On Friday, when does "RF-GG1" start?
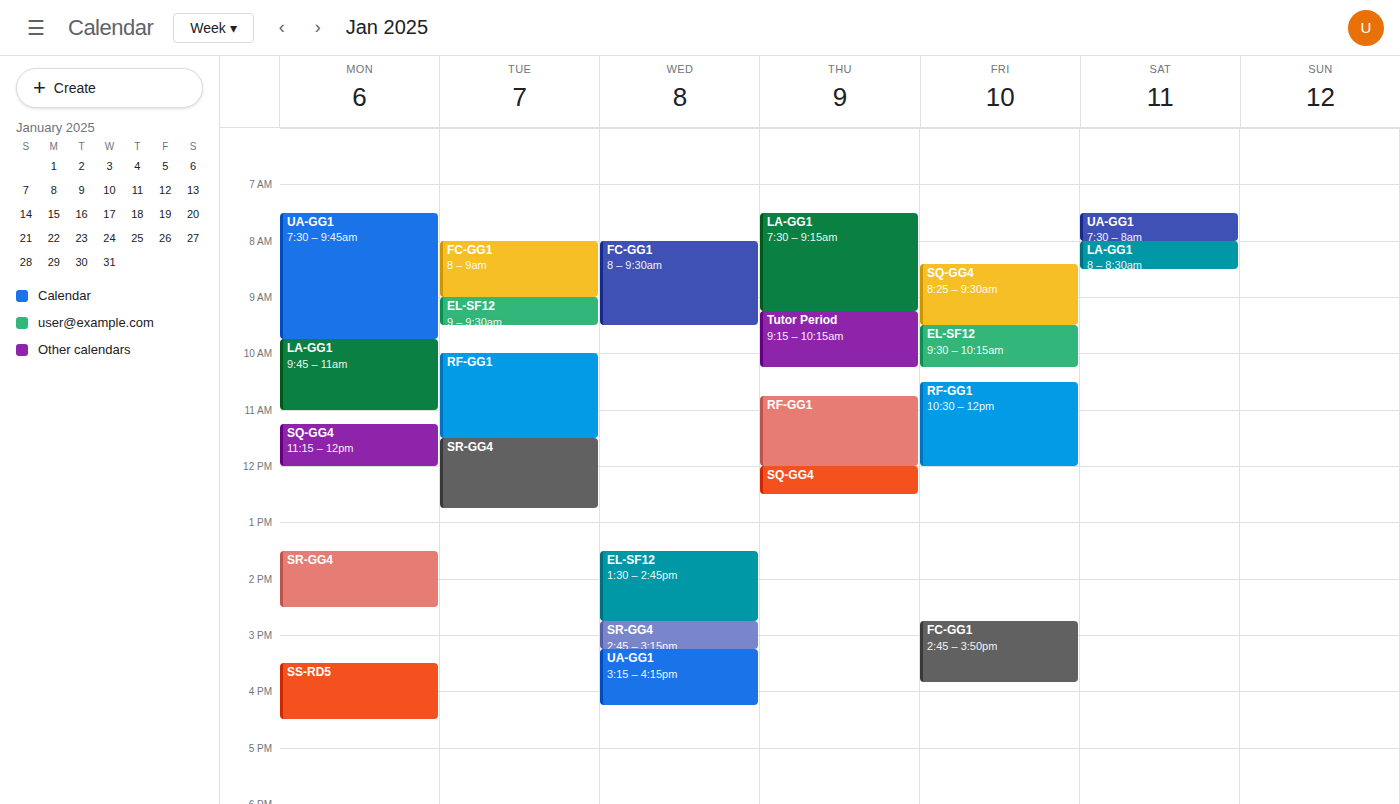
10:30 AM